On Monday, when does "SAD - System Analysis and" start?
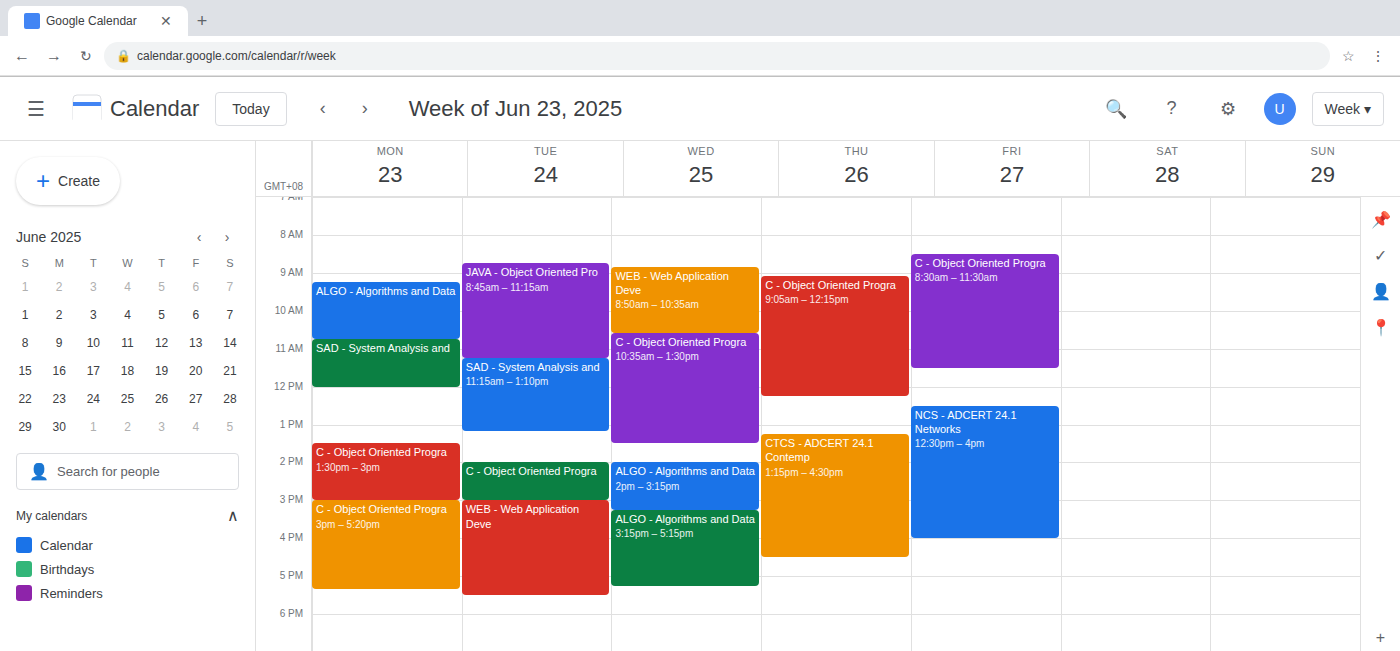
10:45 AM